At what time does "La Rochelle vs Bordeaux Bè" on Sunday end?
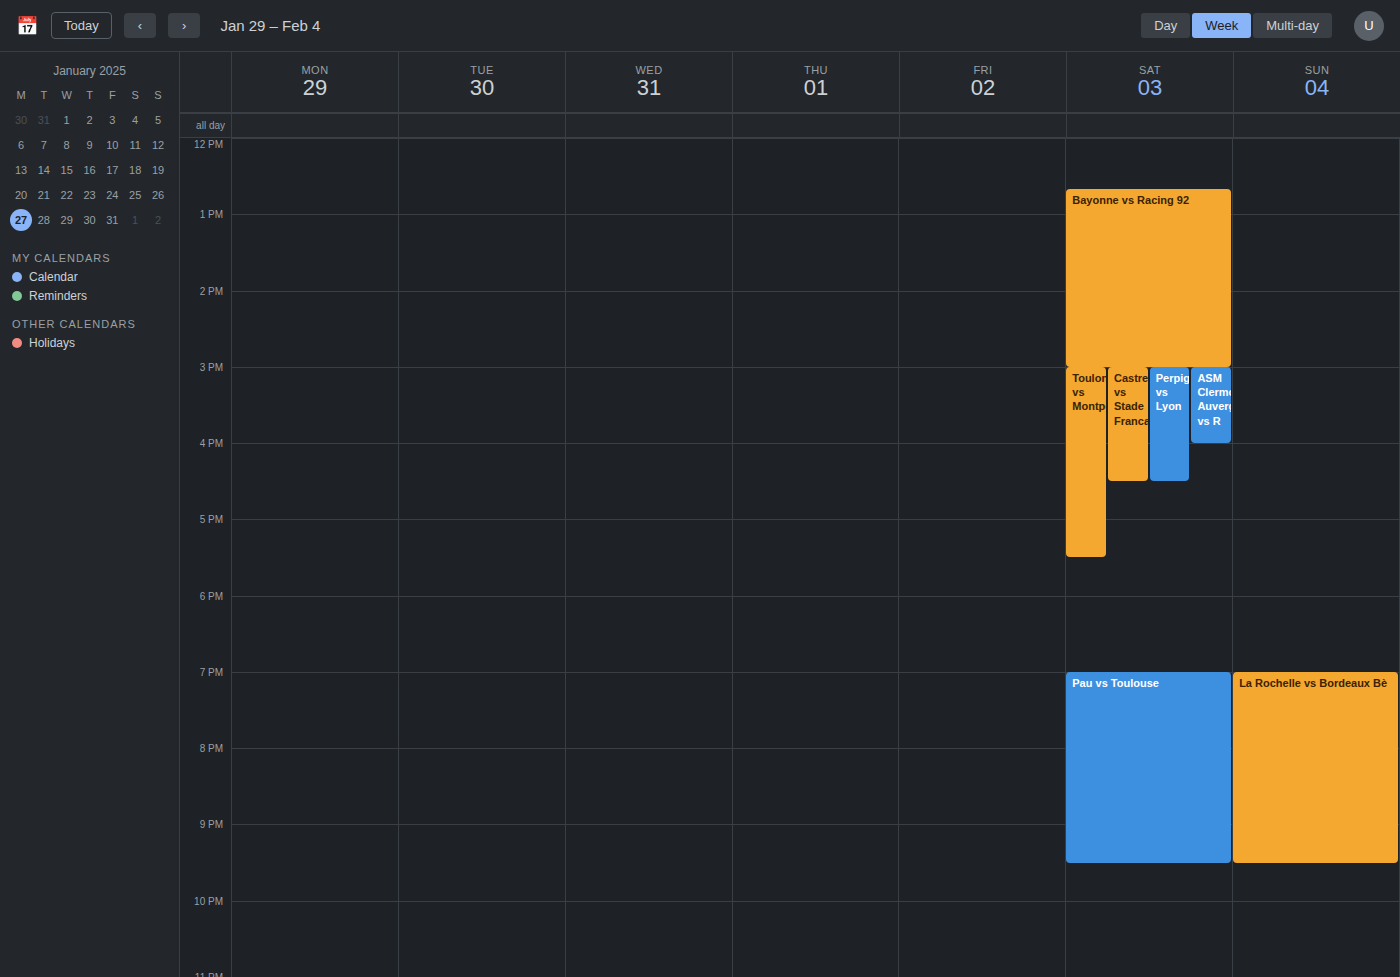
9:30 PM